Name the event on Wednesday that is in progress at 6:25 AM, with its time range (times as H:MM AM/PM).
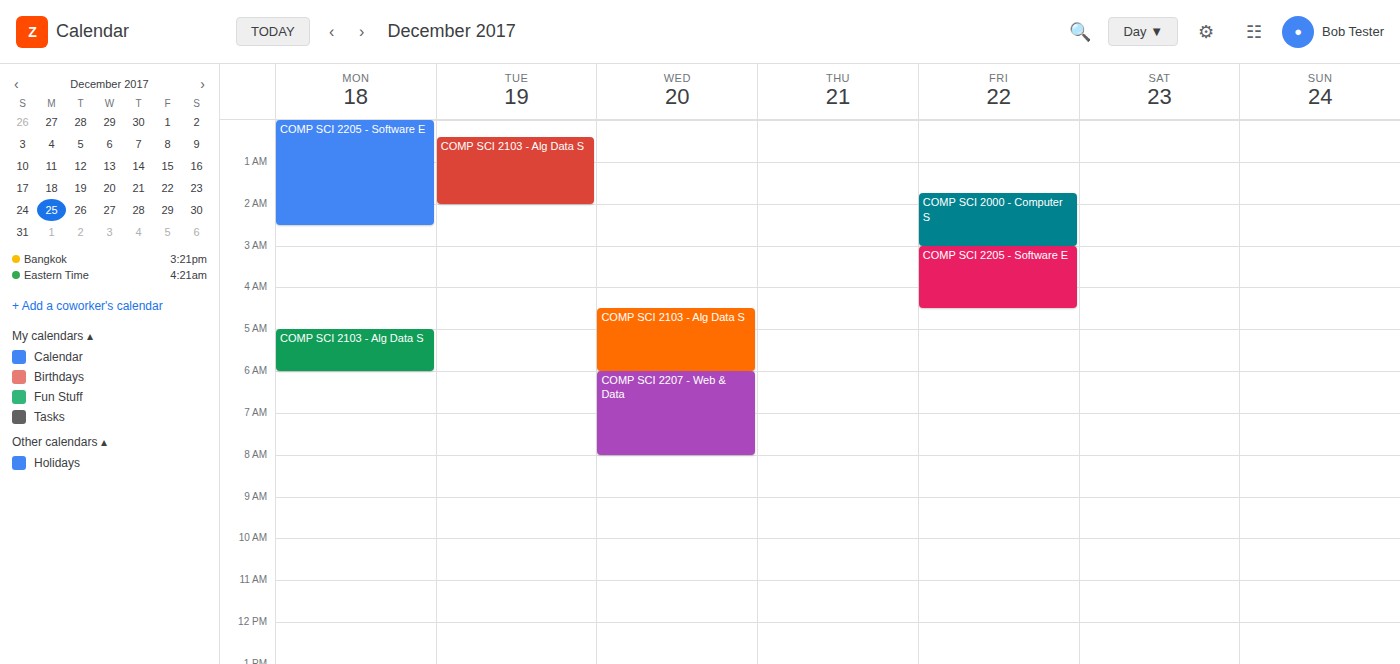
"COMP SCI 2207 - Web & Data", 6:00 AM to 8:00 AM